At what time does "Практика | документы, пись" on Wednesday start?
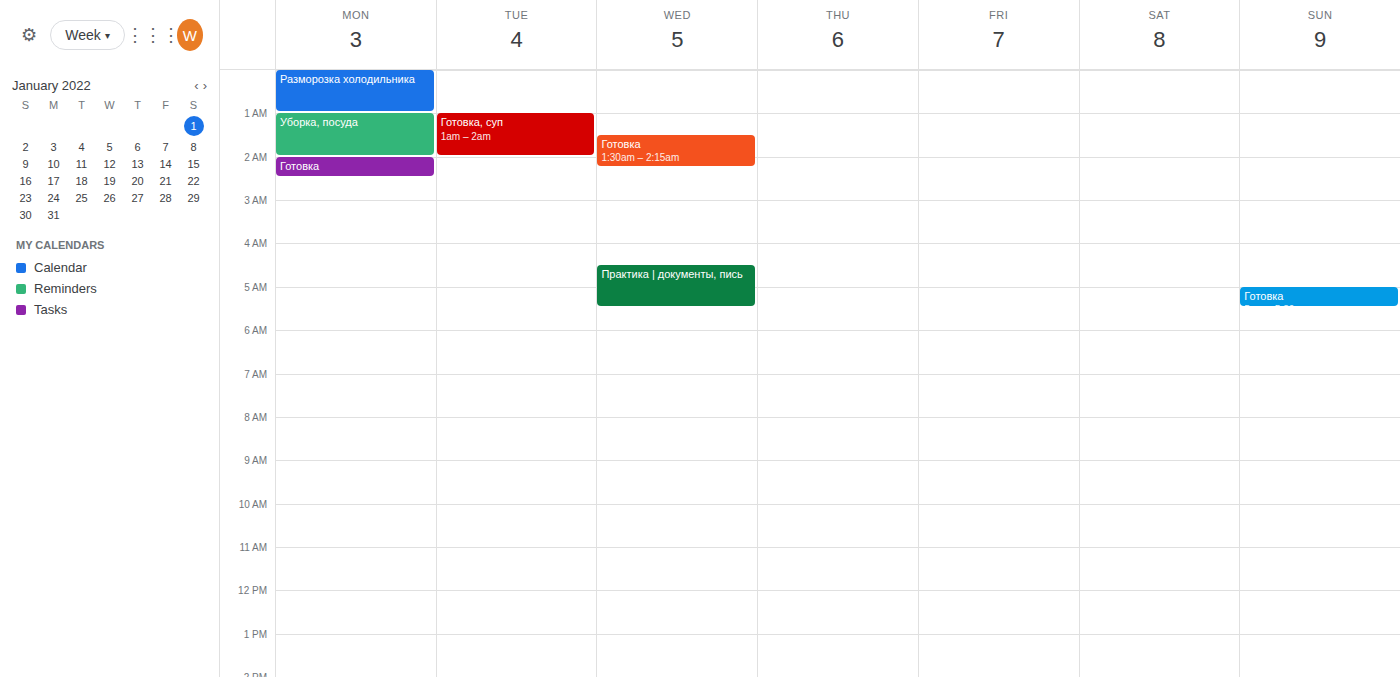
4:30 AM